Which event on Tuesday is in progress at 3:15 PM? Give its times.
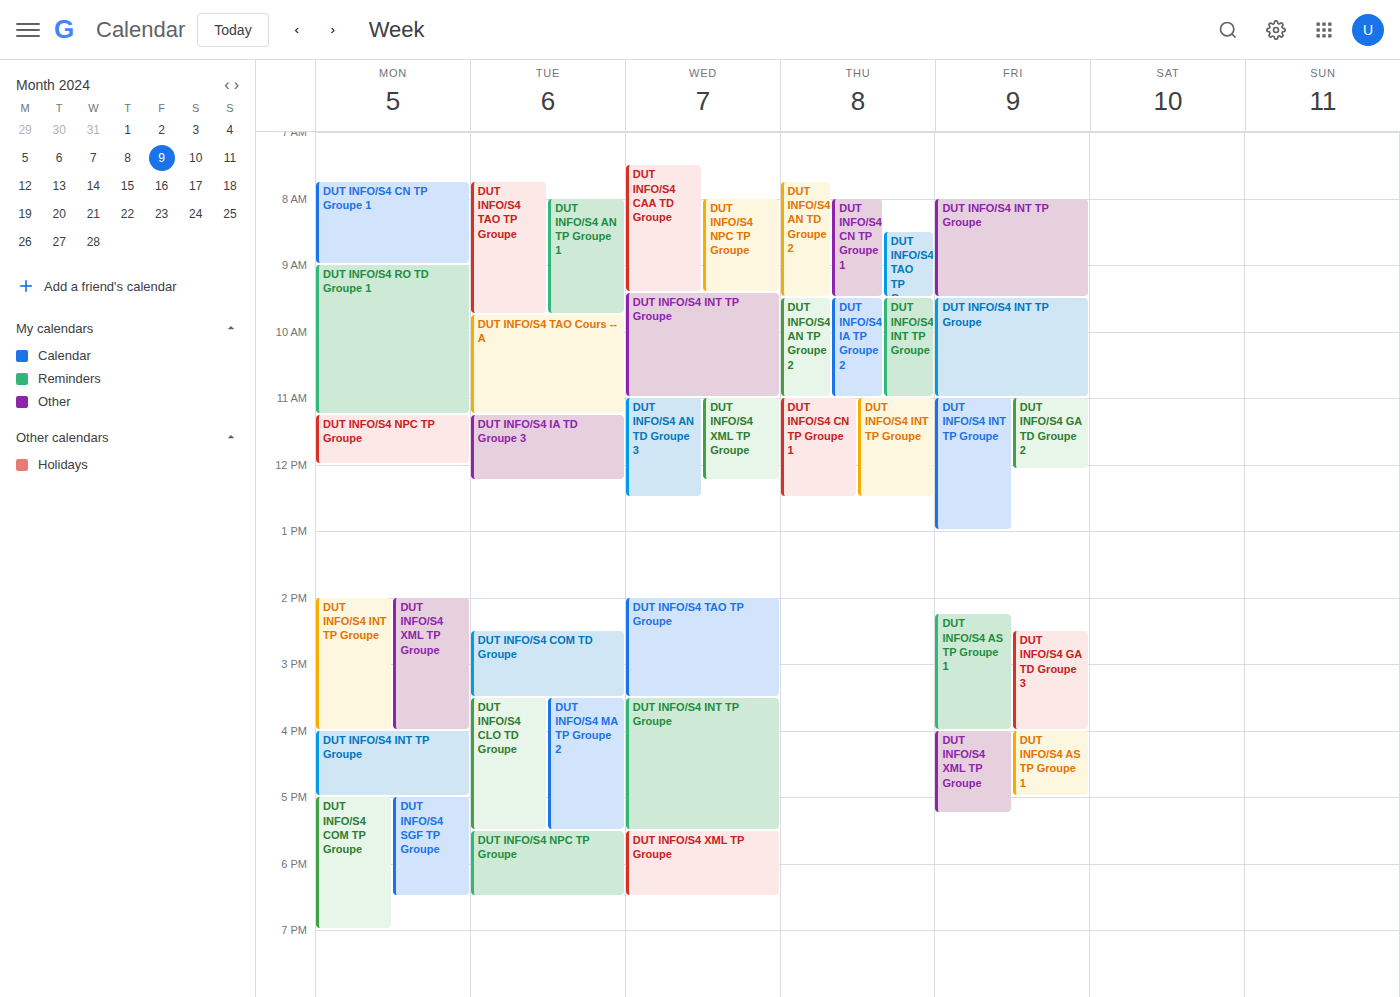
"DUT INFO/S4 COM TD Groupe", 2:30 PM to 3:30 PM